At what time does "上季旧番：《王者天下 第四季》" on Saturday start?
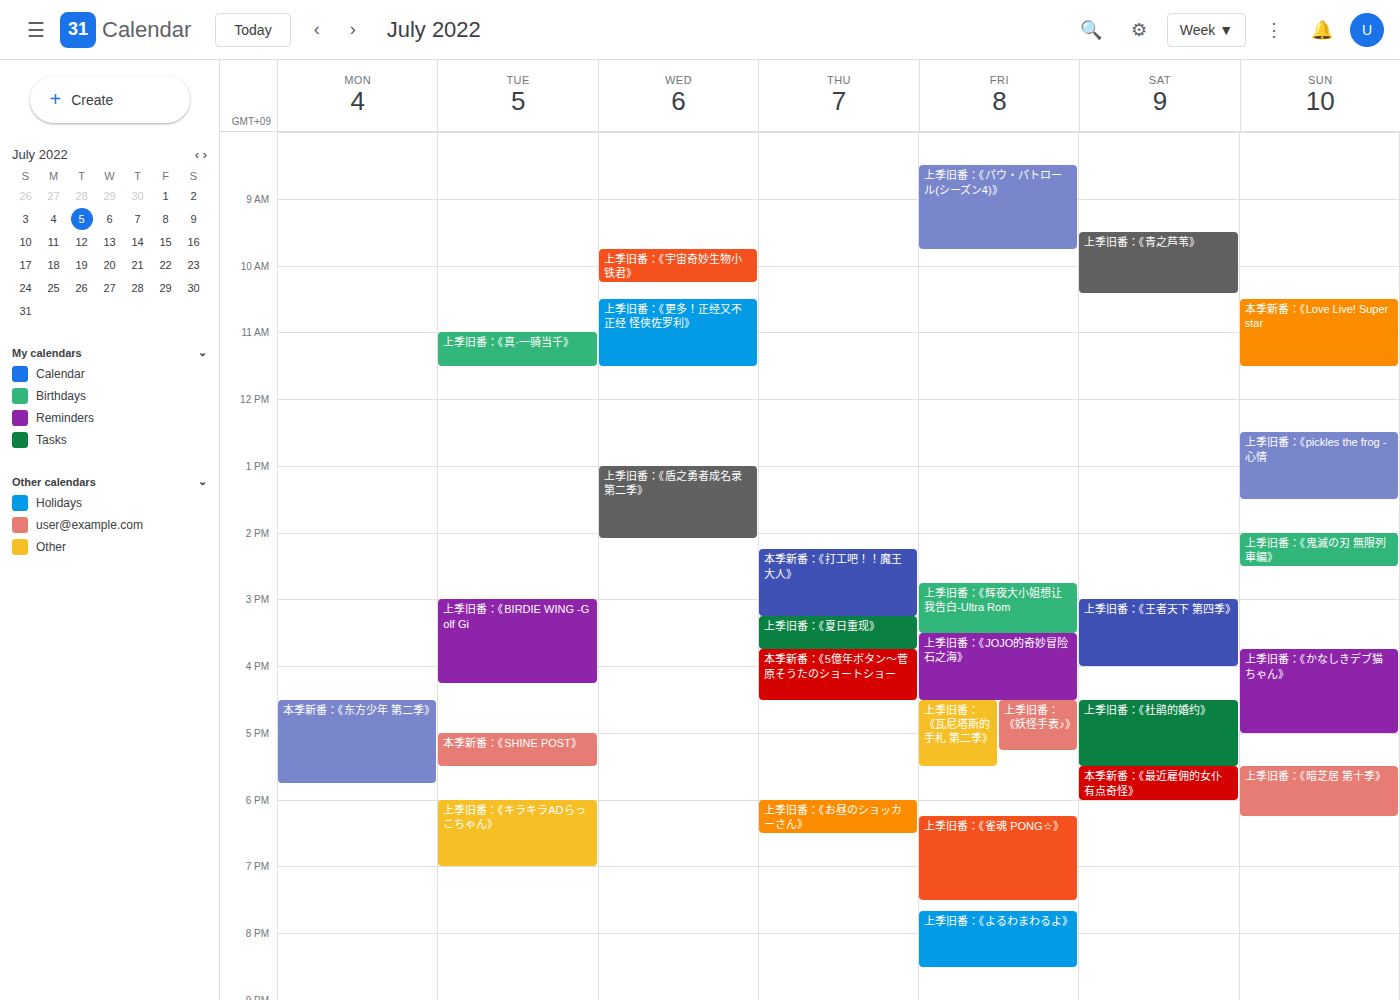
3:00 PM